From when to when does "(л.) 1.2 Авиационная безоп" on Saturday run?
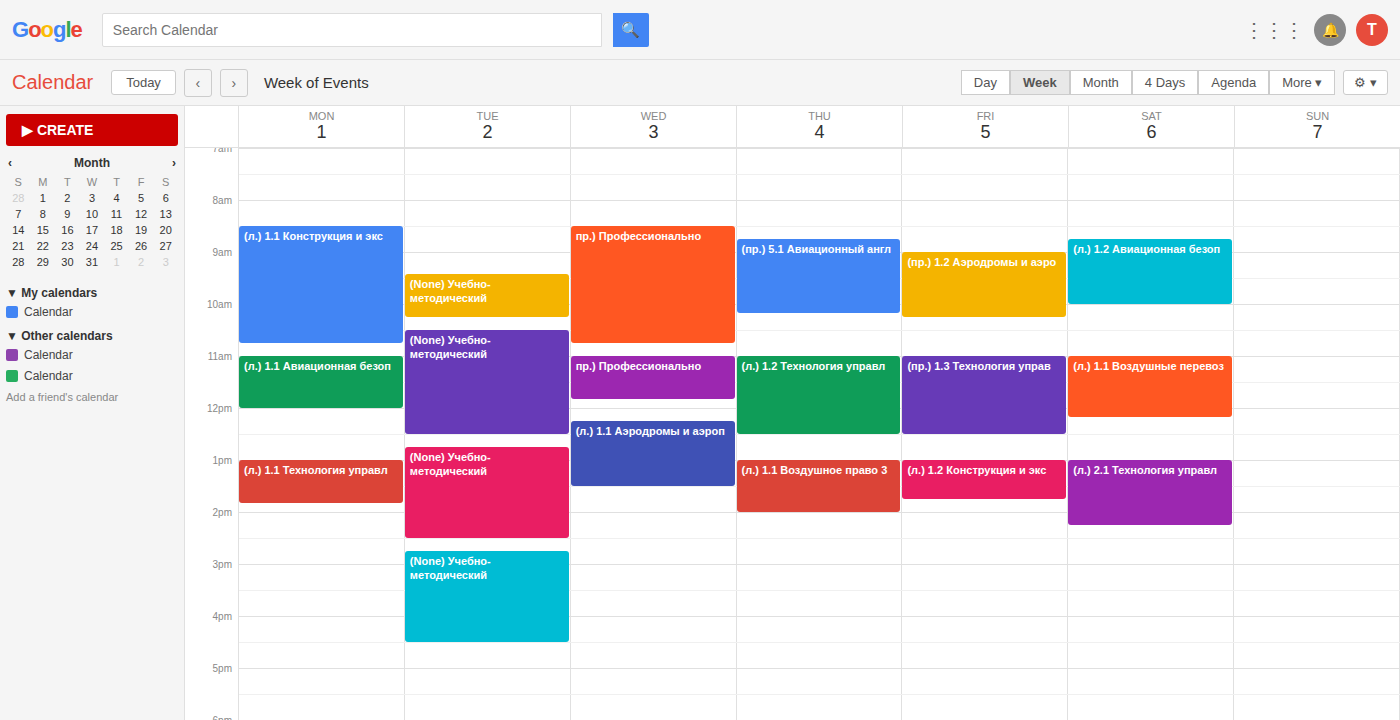
8:45 AM to 10:00 AM